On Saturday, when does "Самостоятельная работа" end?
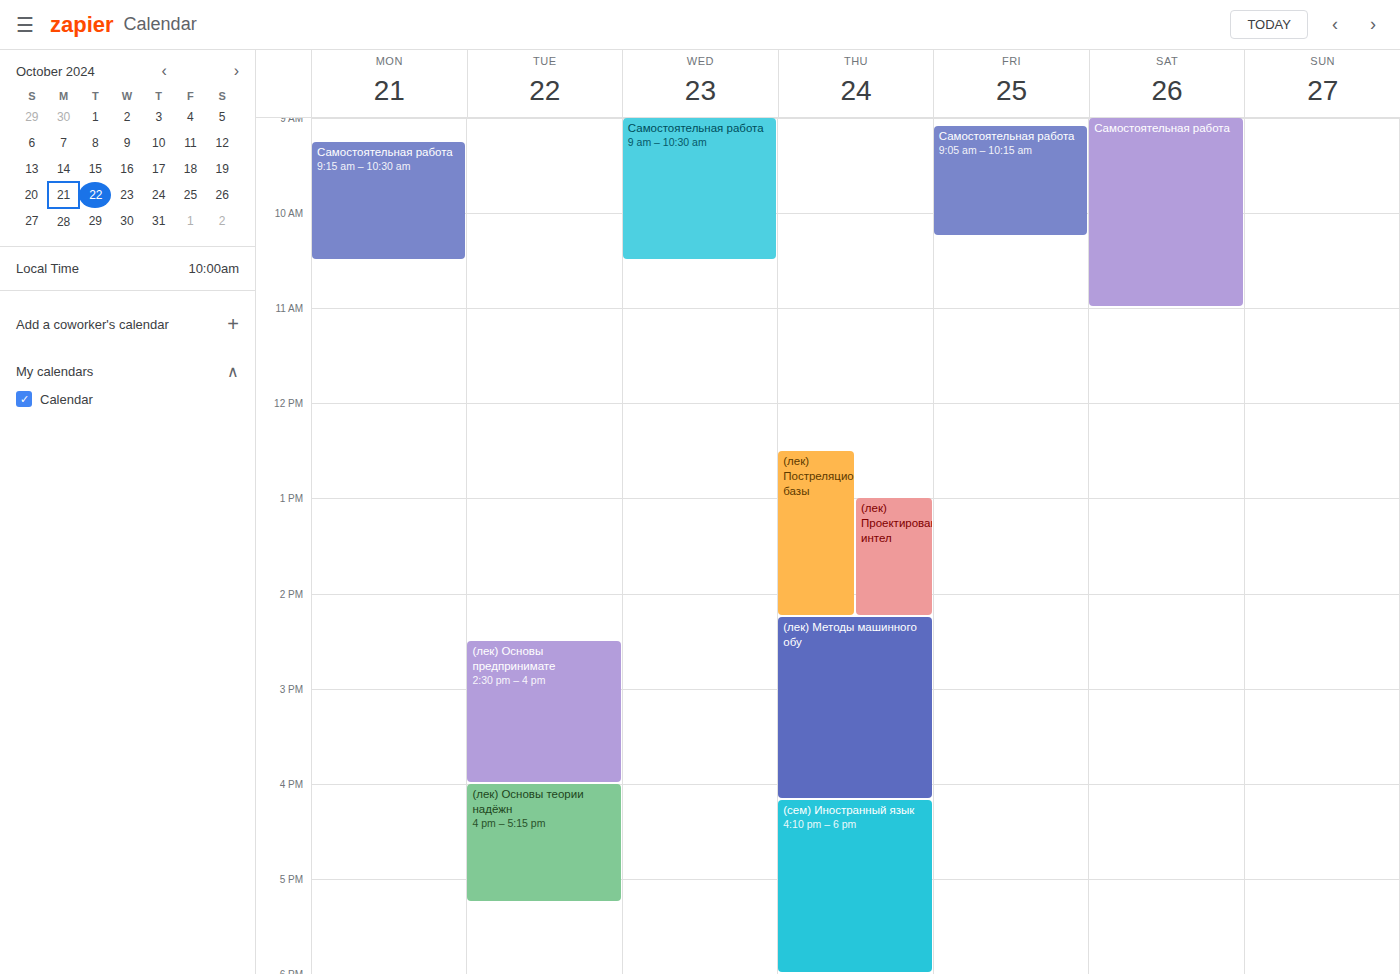
11:00 AM